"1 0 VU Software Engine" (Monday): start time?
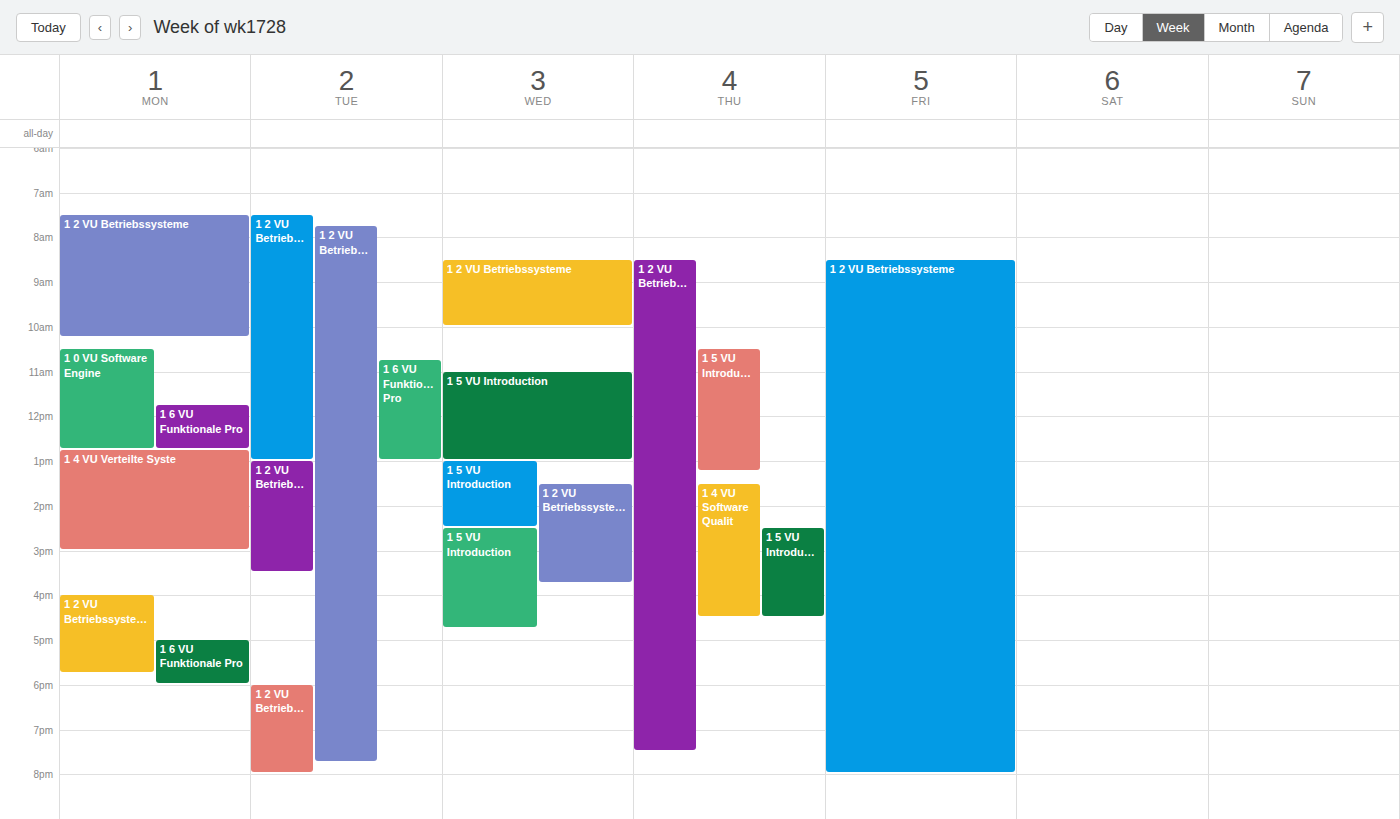
10:30 AM